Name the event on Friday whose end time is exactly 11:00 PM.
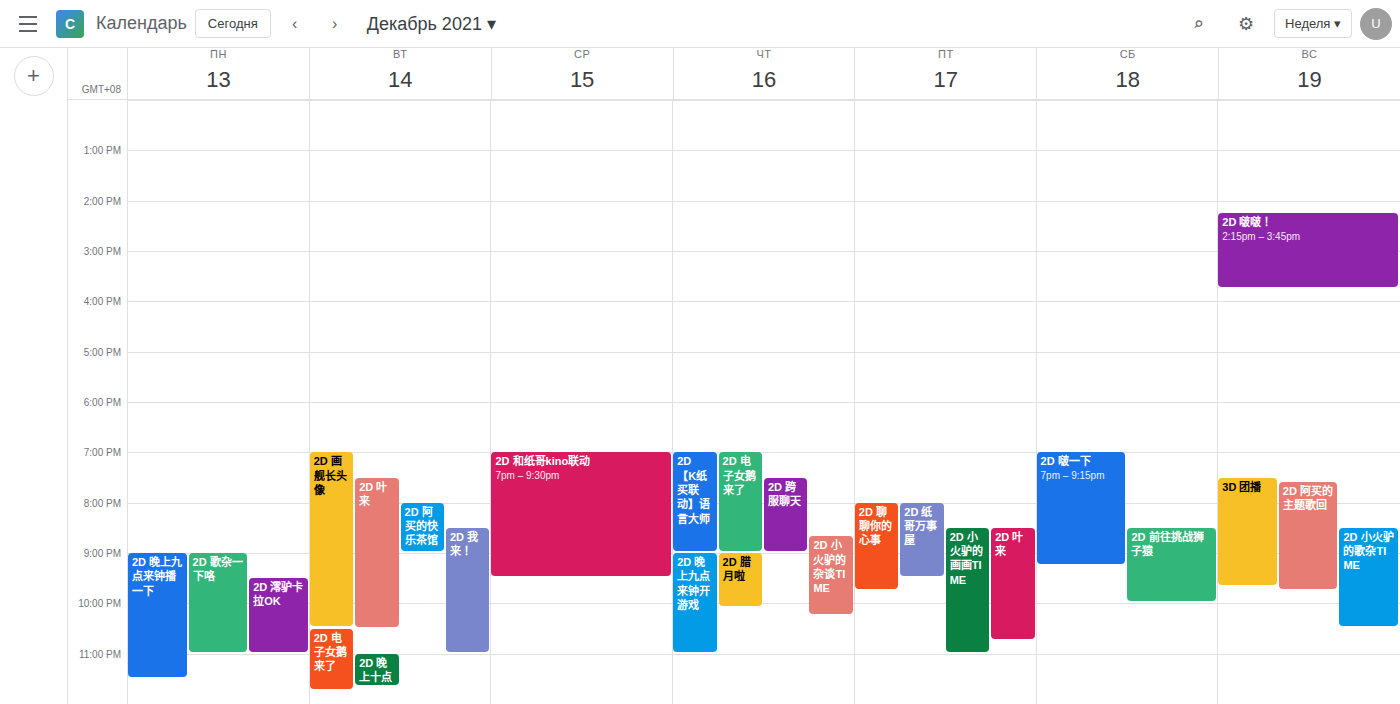
"2D 小火驴的画画TIME"